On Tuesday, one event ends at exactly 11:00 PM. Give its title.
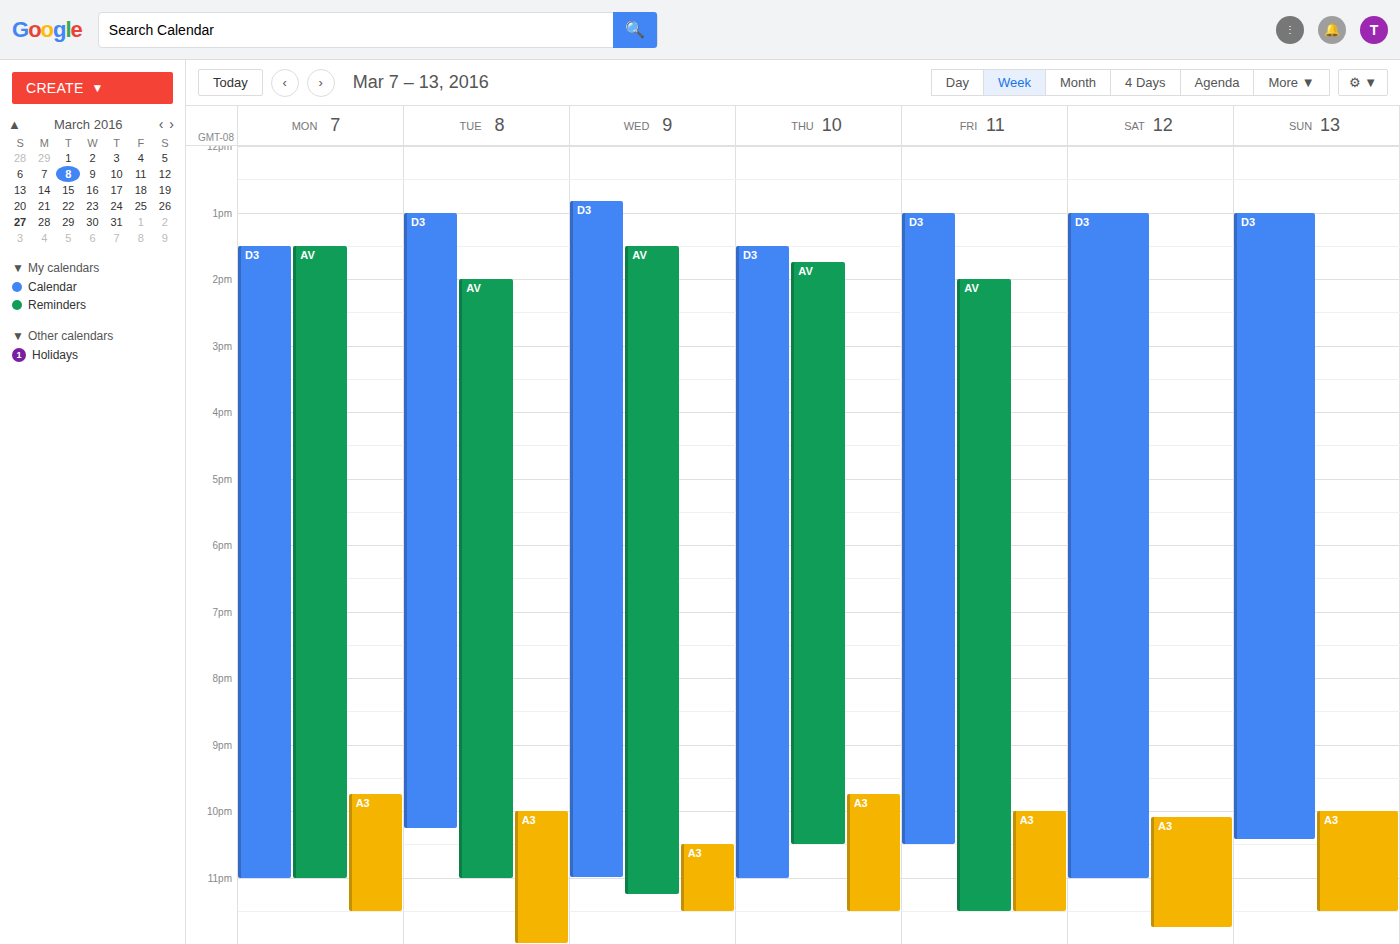
"AV"